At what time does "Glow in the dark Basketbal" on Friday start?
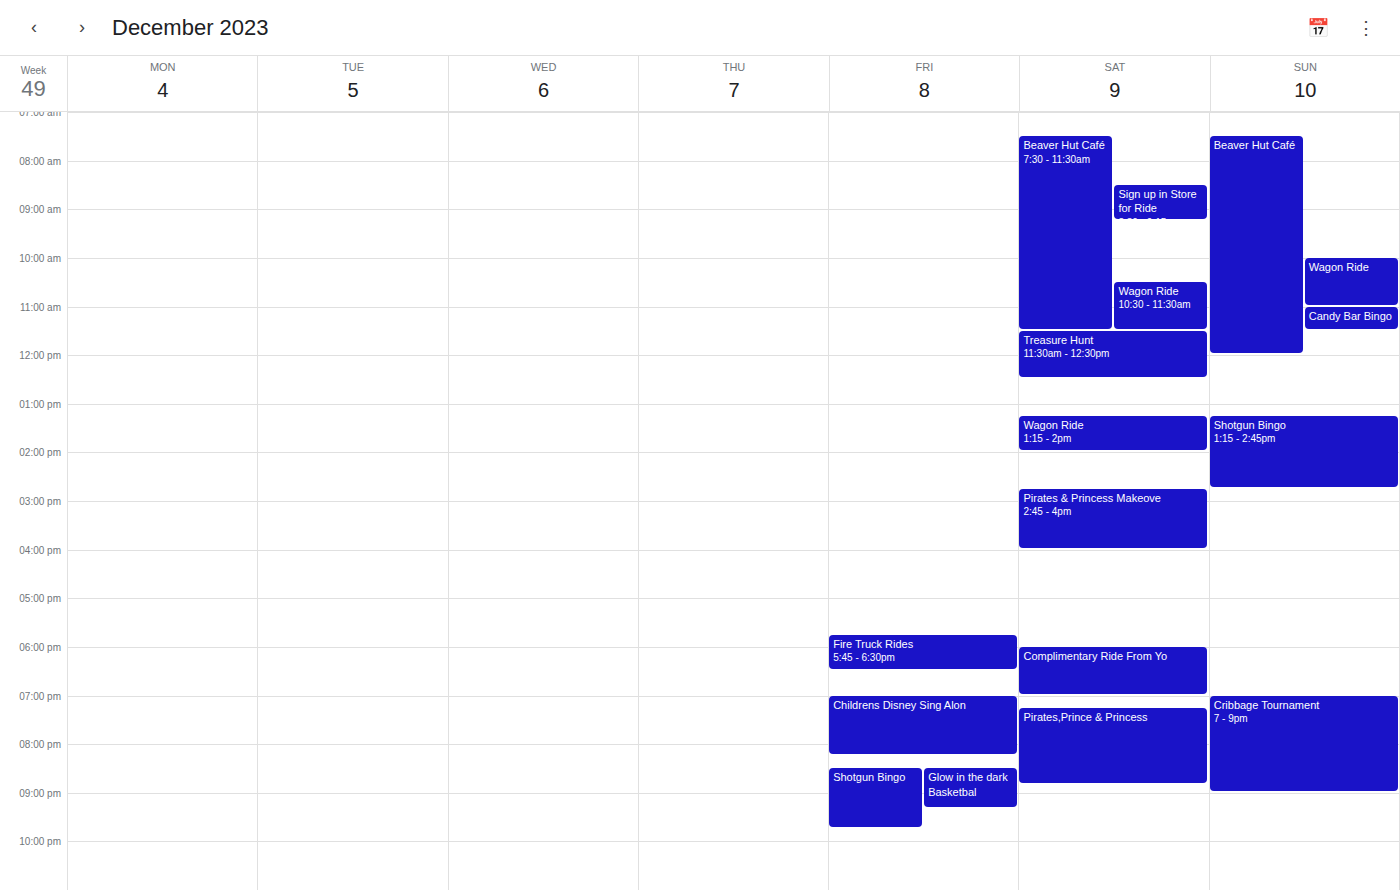
8:30 PM